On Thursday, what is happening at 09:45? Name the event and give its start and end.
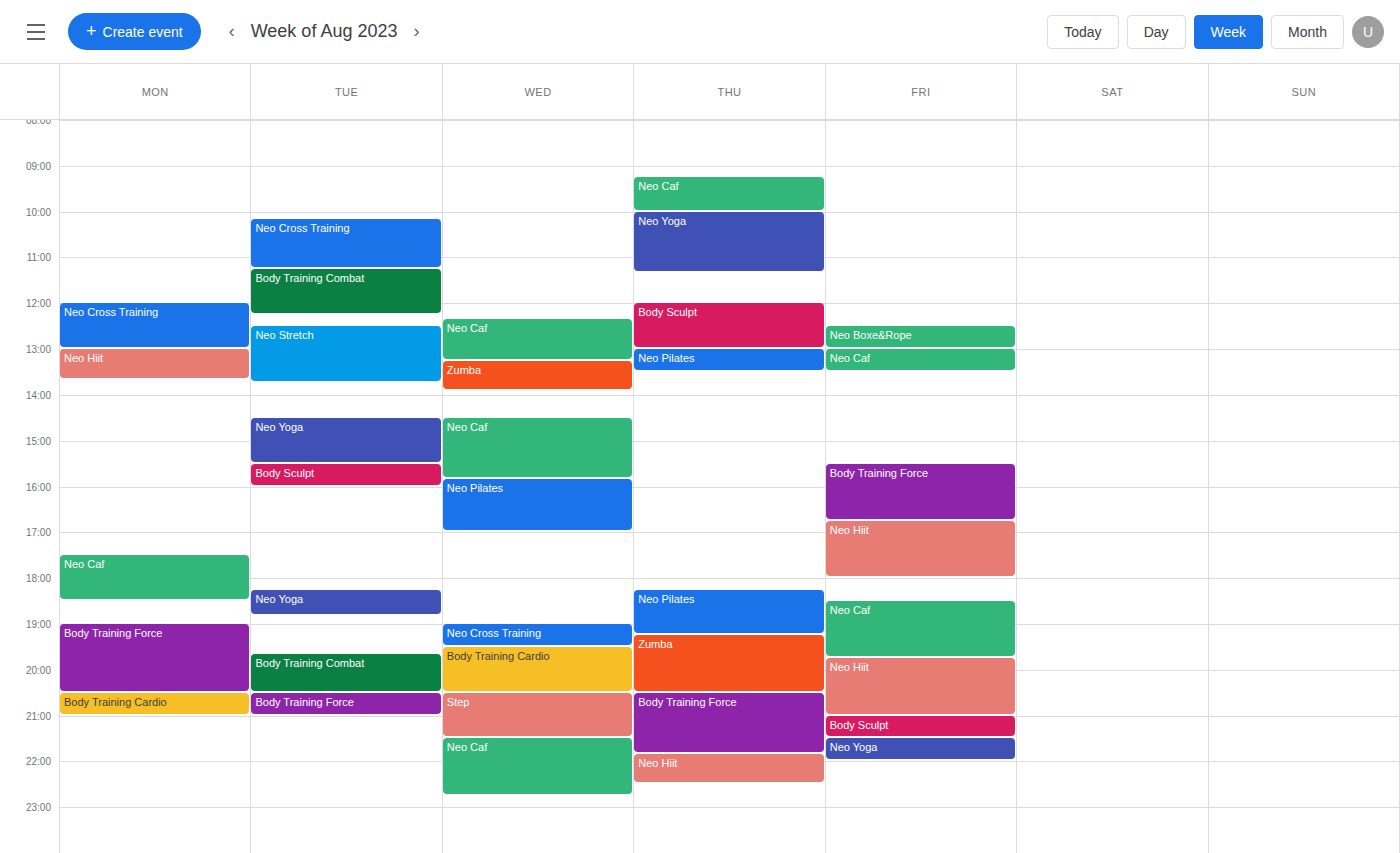
"Neo Caf", 09:15 to 10:00